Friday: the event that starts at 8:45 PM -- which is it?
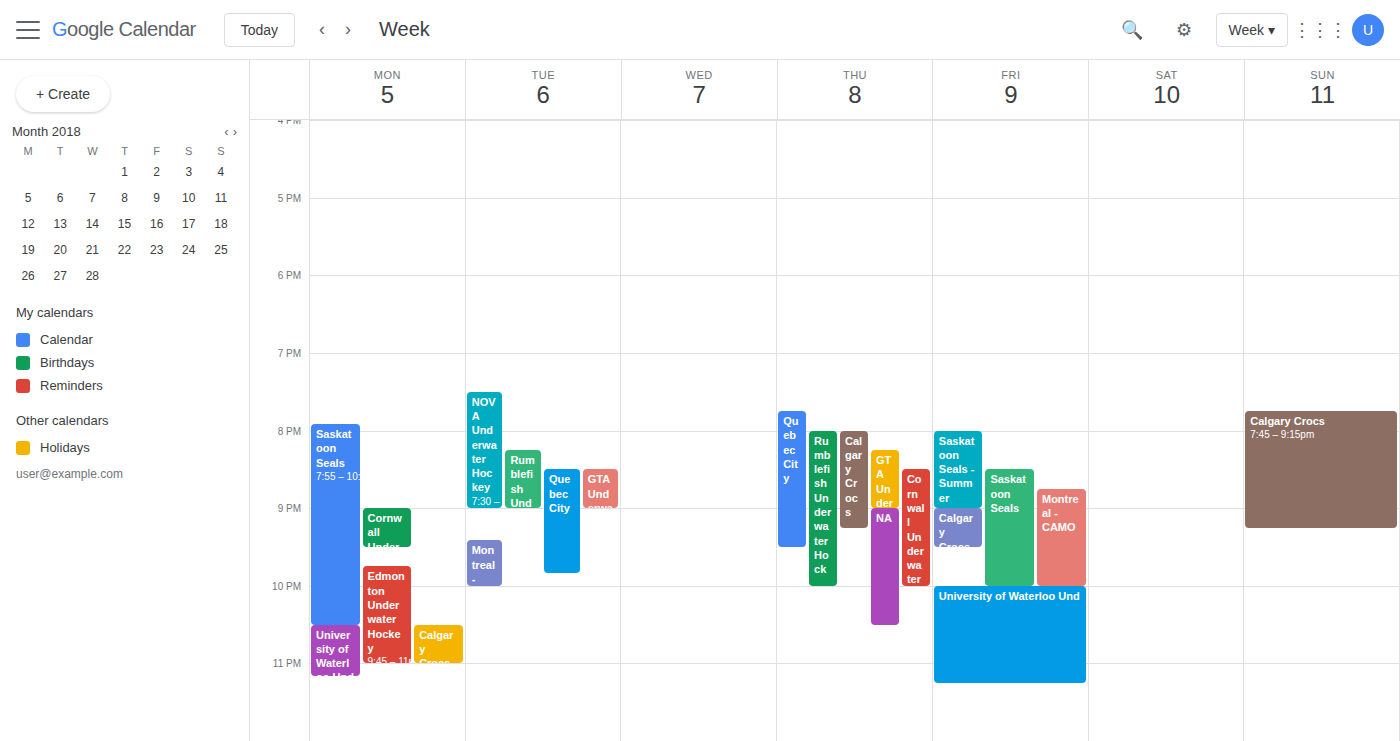
"Montreal - CAMO"